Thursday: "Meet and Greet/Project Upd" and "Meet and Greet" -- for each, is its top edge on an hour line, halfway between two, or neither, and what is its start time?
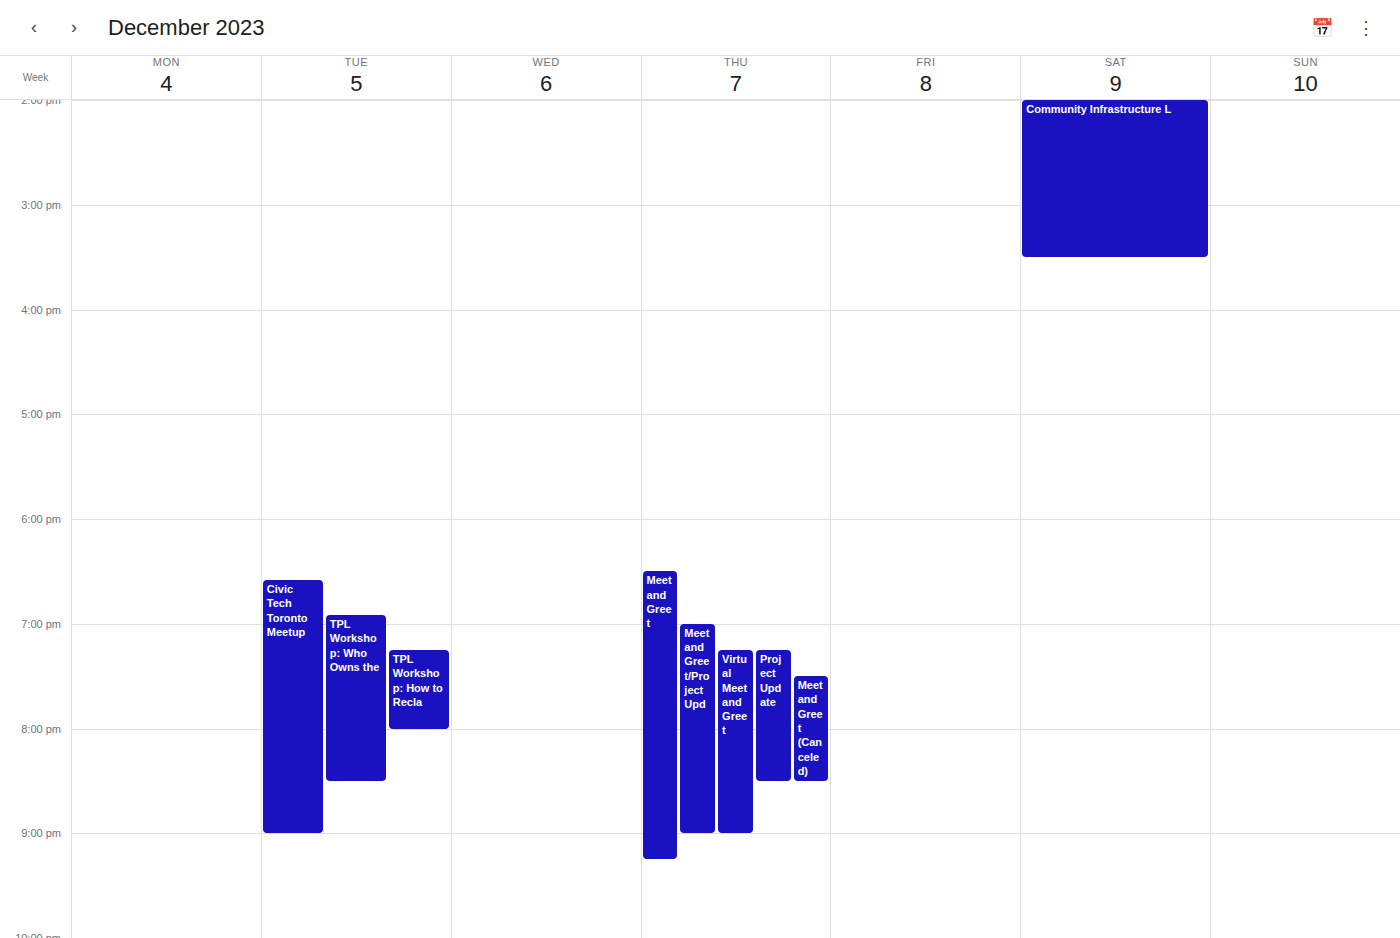
"Meet and Greet/Project Upd": 7:00 PM, exactly on the 7 PM line. "Meet and Greet": 6:30 PM, halfway between the 6 PM and 7 PM lines.